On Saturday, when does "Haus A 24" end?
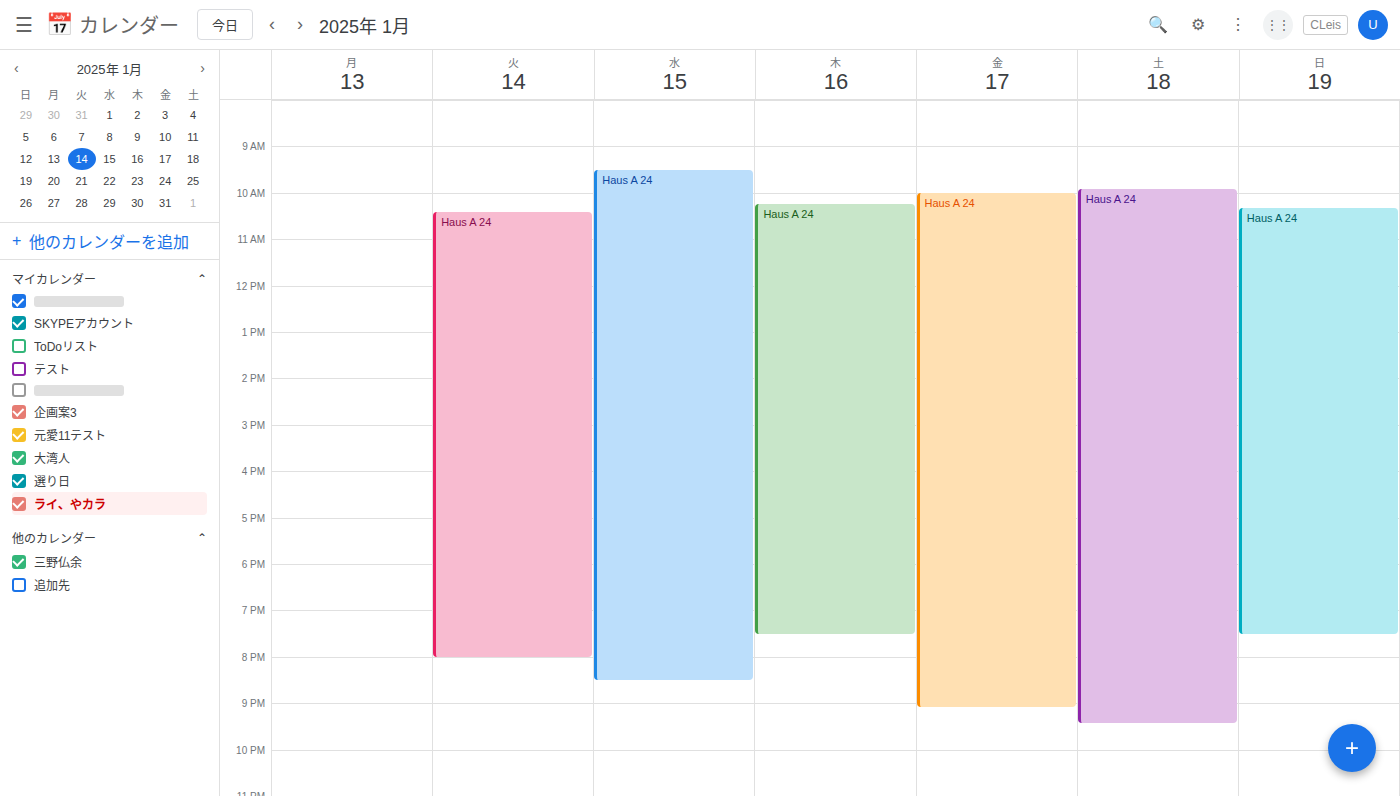
9:25 PM